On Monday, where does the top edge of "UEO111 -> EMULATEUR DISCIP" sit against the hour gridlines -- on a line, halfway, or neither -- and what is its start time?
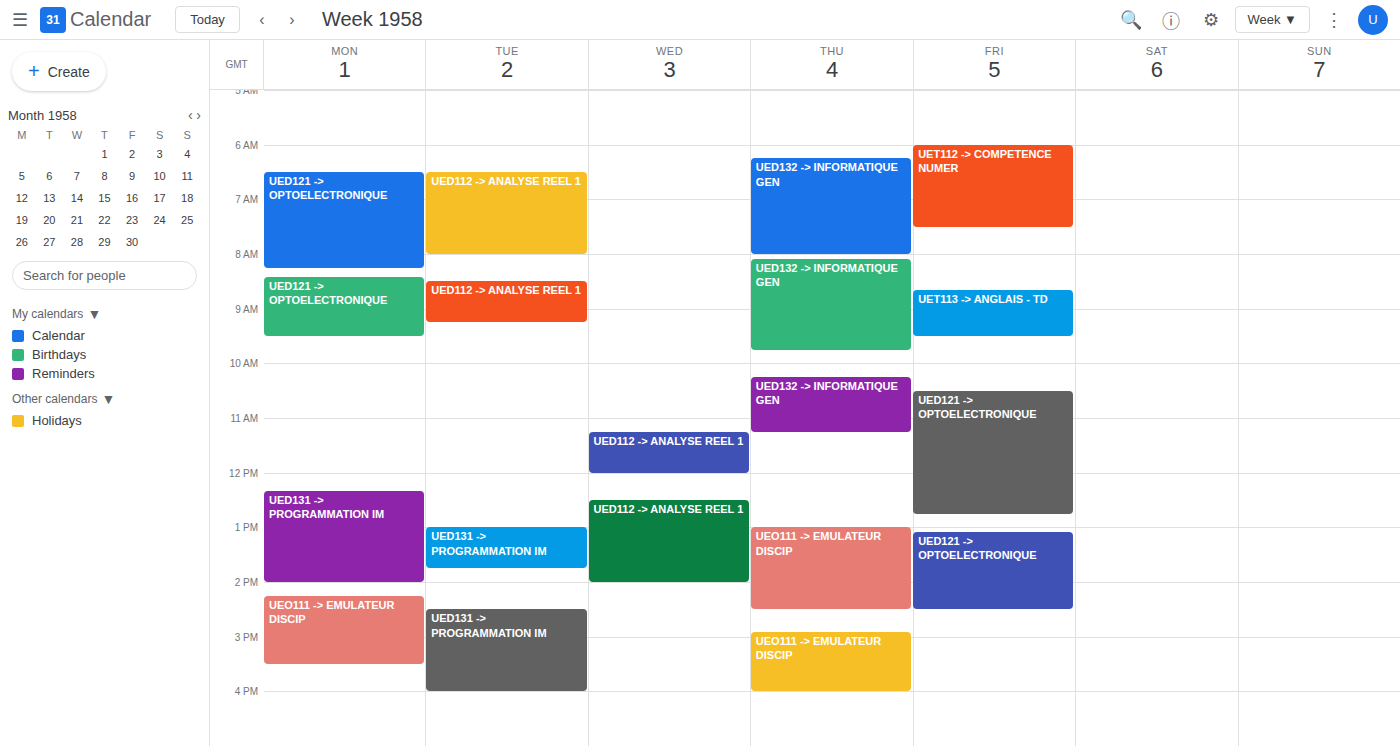
2:15 PM -- neither: a quarter of the way from the 2 PM line to the 3 PM line.